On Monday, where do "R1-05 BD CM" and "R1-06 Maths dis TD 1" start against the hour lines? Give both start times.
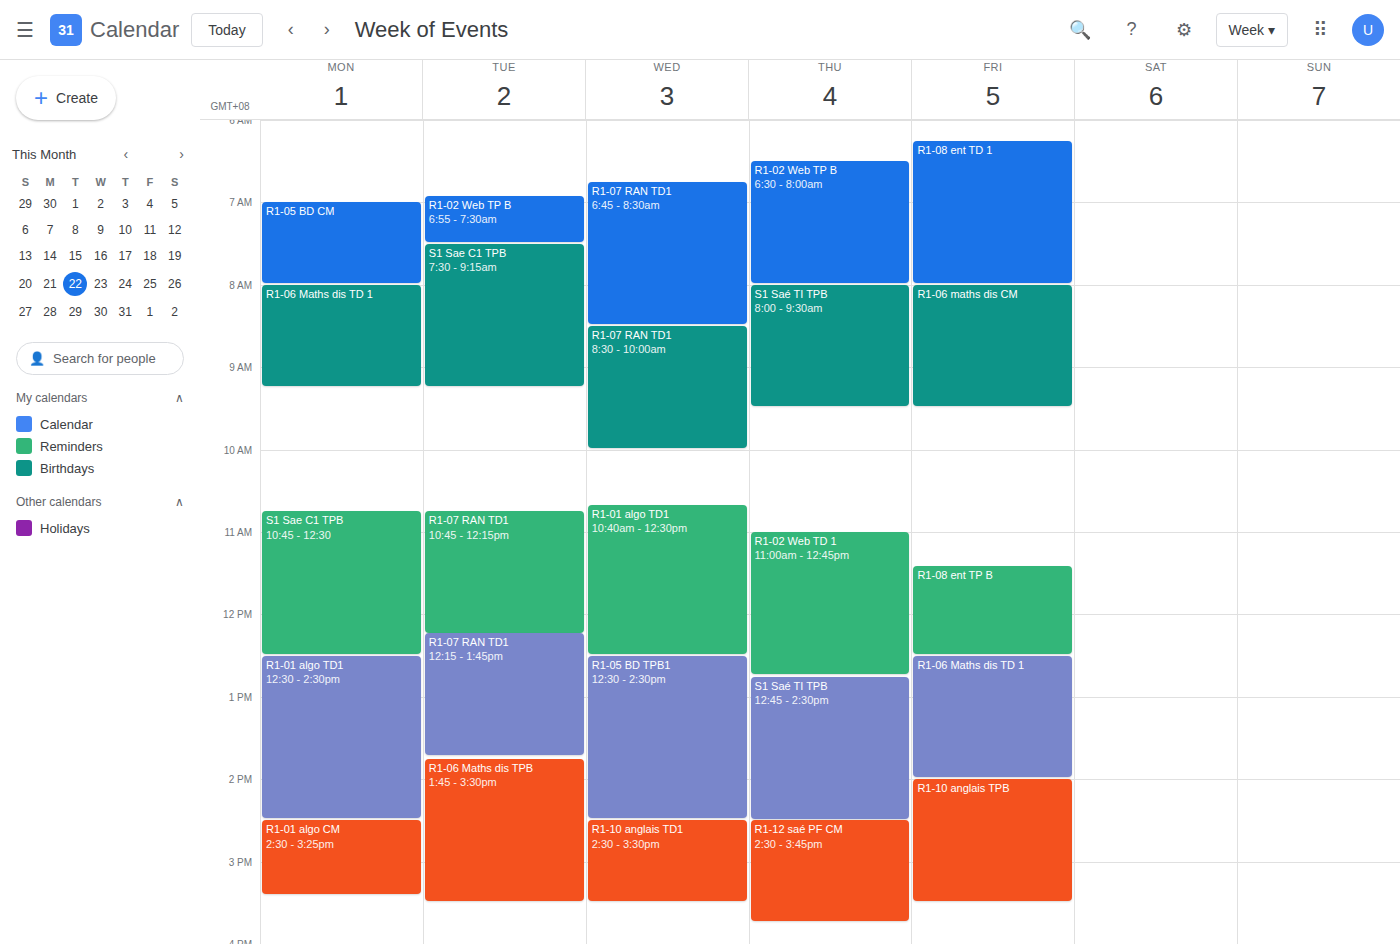
"R1-05 BD CM": 7:00 AM, exactly on the 7 AM line. "R1-06 Maths dis TD 1": 8:00 AM, exactly on the 8 AM line.